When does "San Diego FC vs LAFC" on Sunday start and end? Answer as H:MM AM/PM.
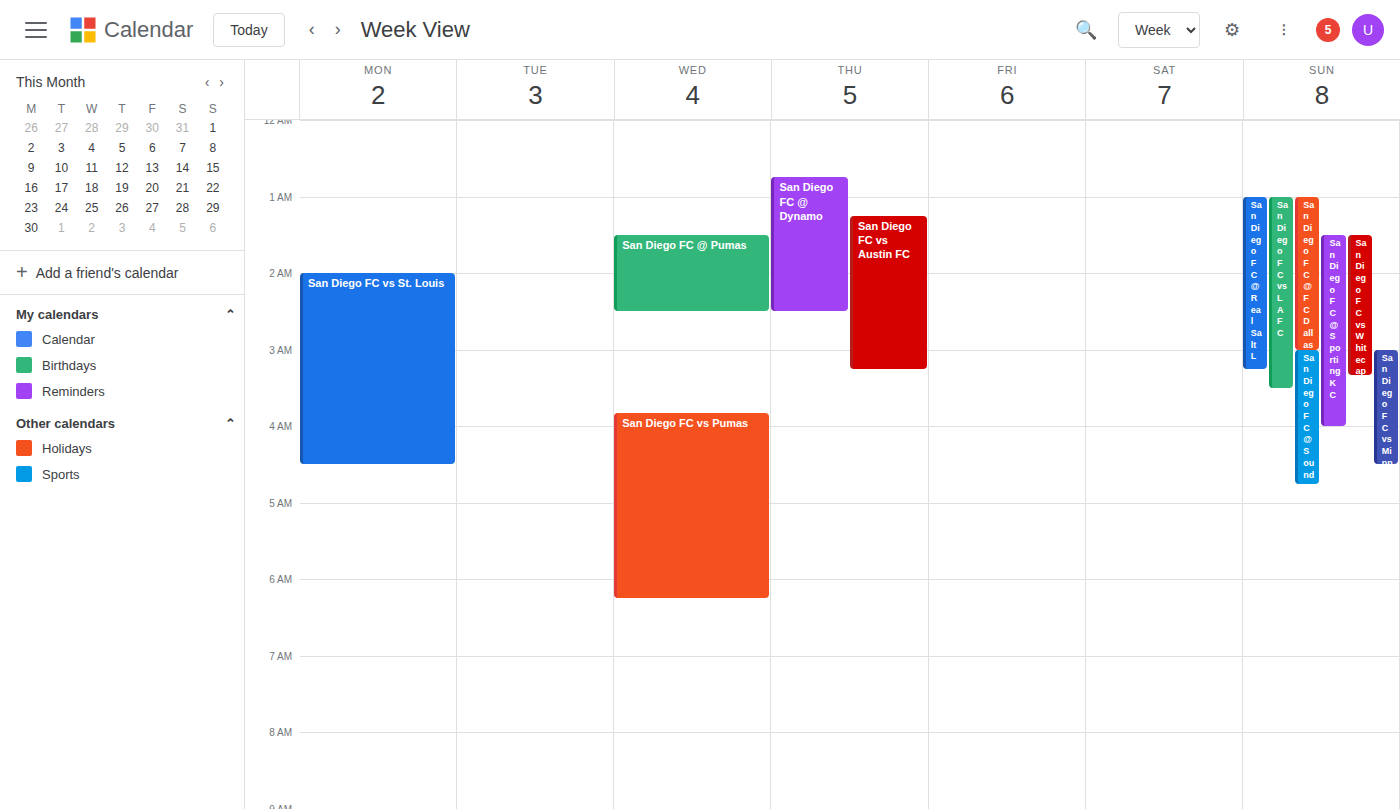
1:00 AM to 3:30 AM